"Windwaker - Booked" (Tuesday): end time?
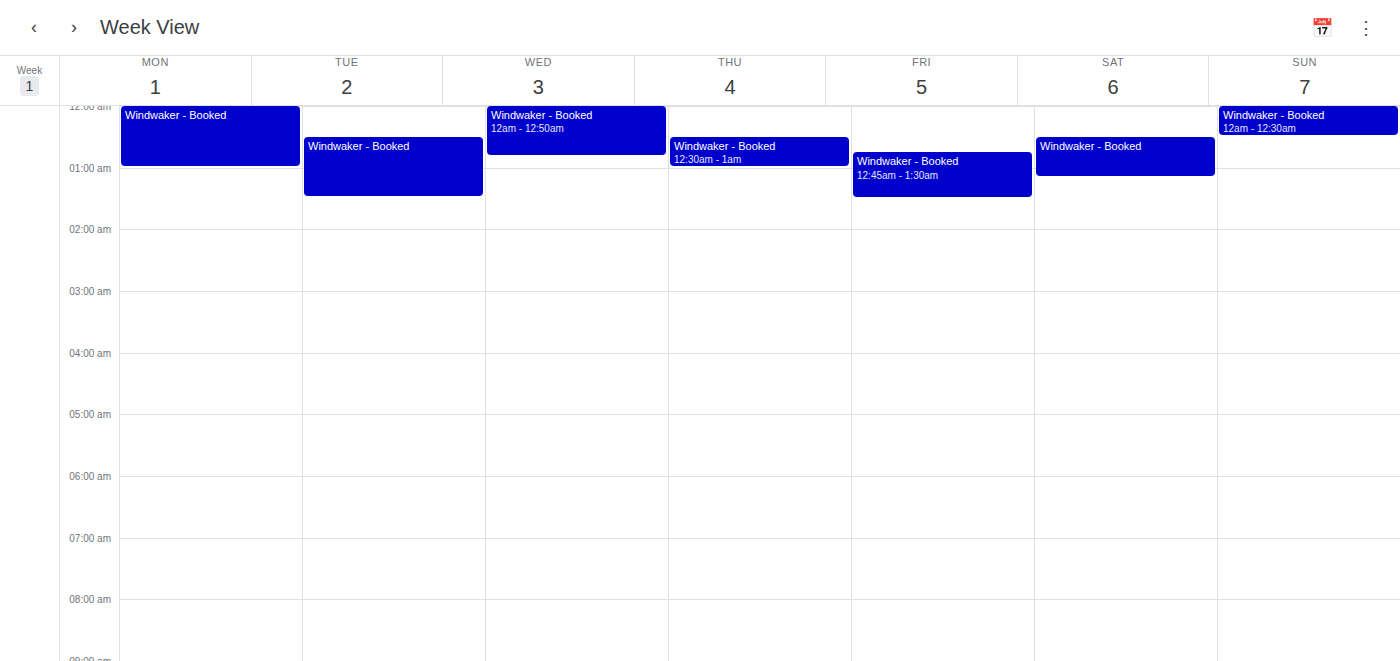
1:30 AM